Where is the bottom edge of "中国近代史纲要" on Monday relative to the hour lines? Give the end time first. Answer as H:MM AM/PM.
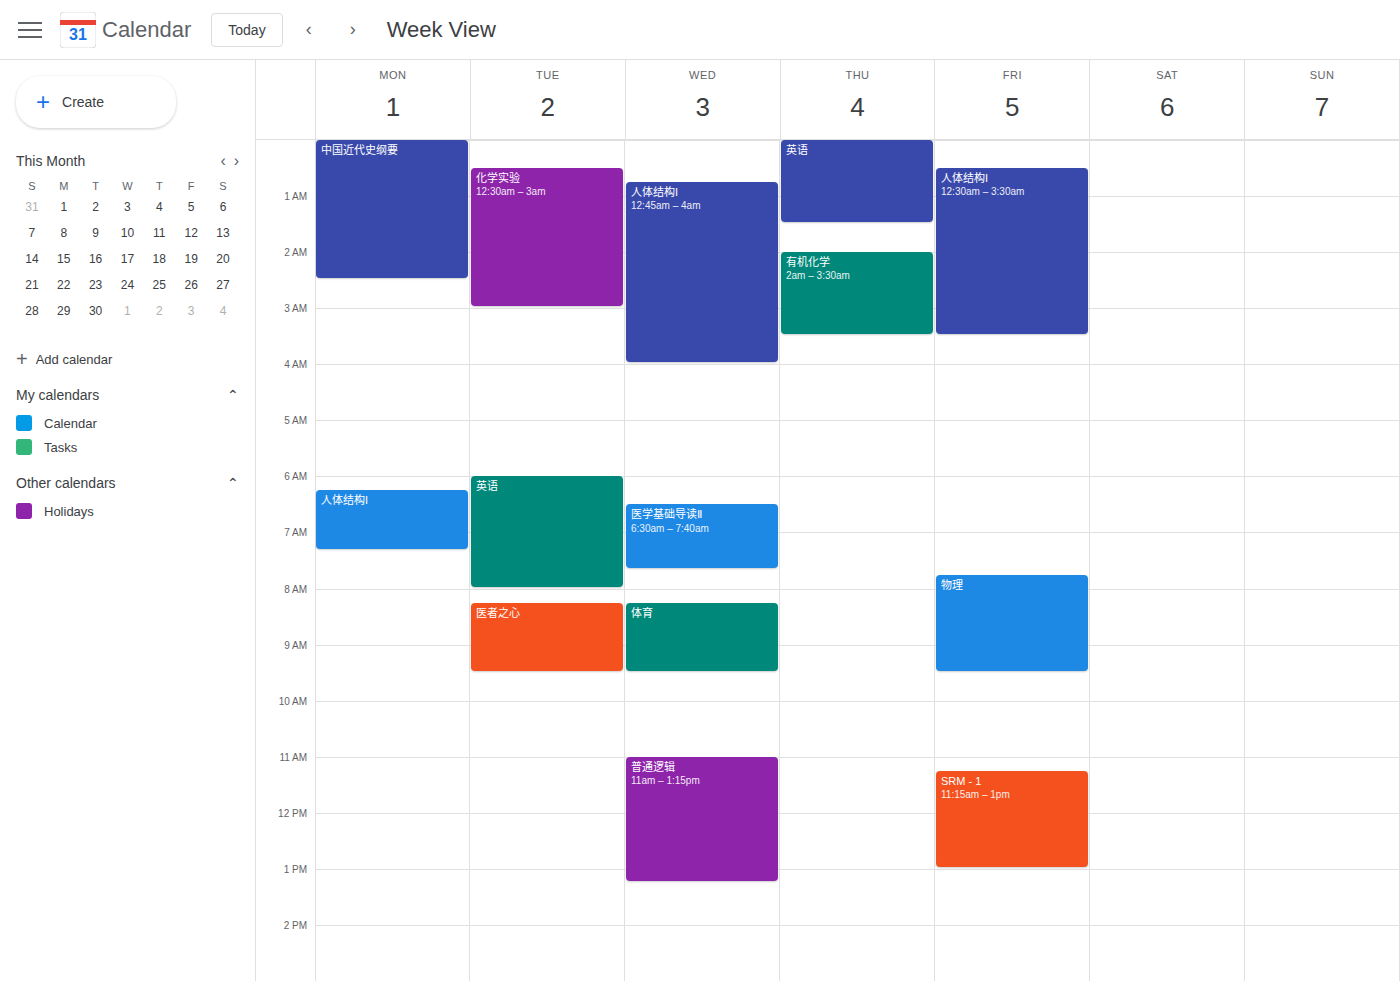
2:30 AM -- halfway between the 2 AM and 3 AM lines.